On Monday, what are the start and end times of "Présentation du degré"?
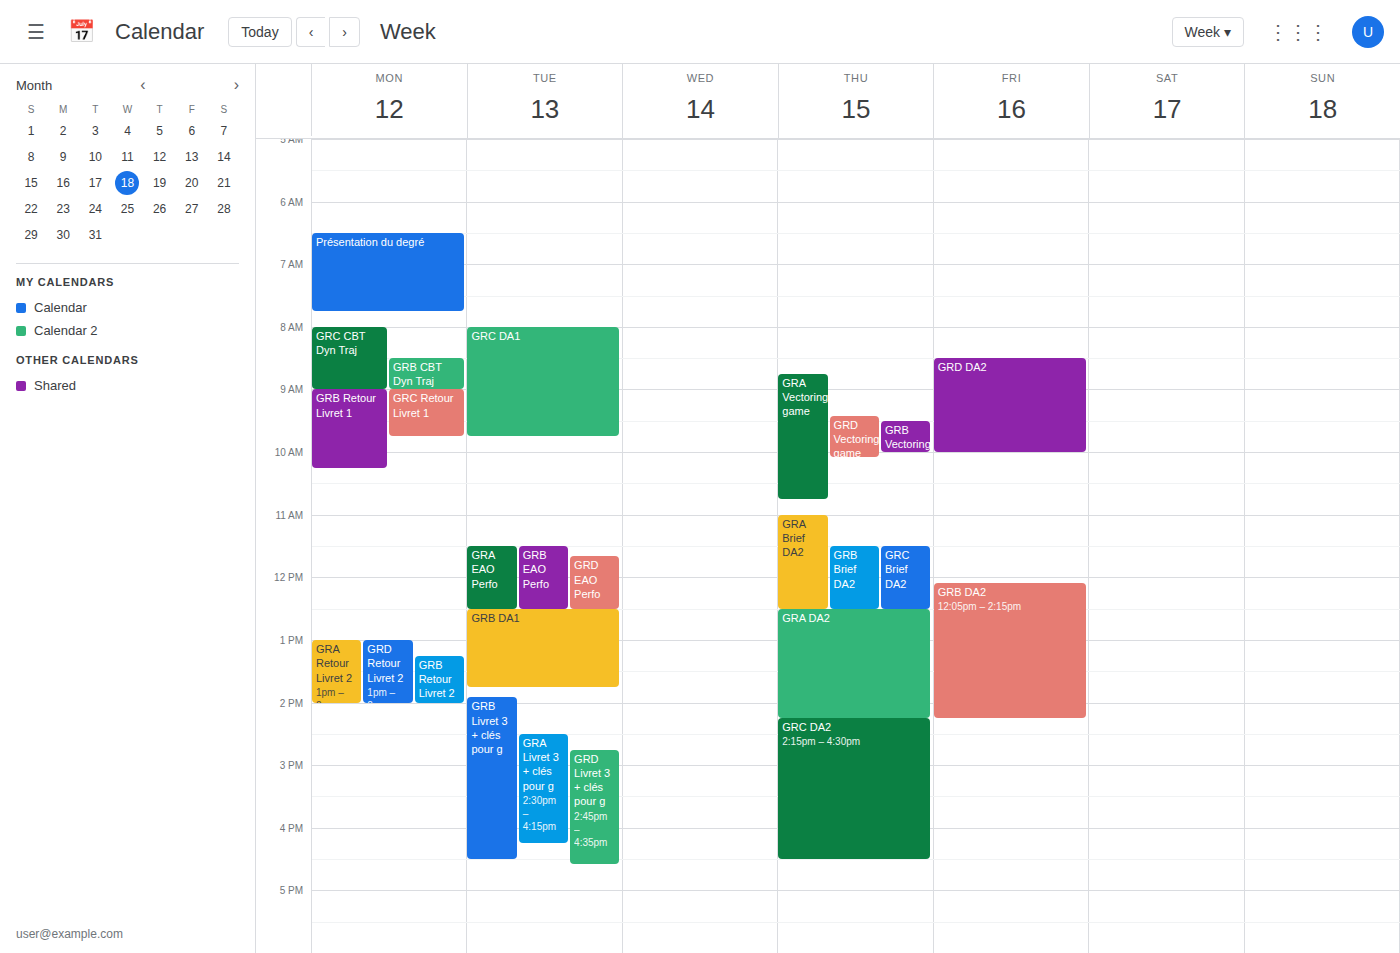
6:30 AM to 7:45 AM